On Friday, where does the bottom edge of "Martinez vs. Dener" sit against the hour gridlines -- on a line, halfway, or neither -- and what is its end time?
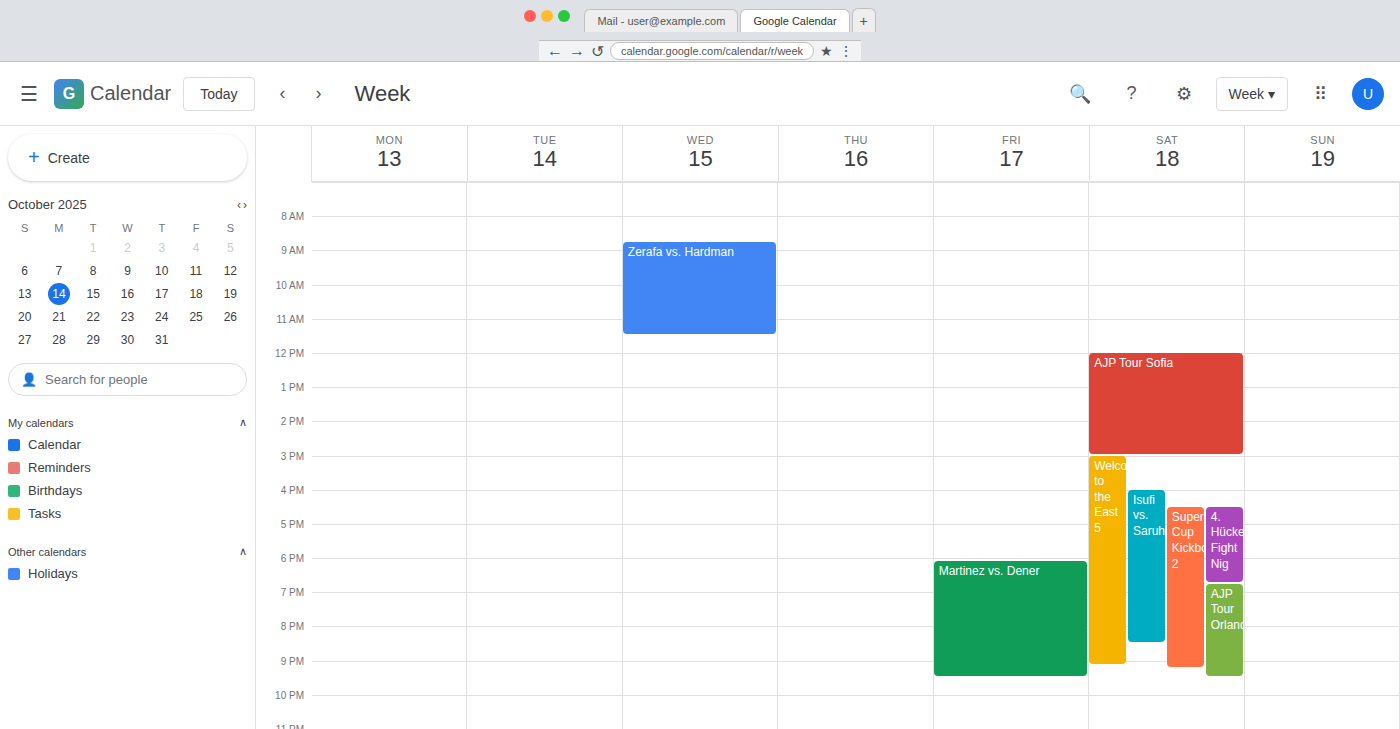
9:30 PM -- halfway between the 9 PM and 10 PM lines.